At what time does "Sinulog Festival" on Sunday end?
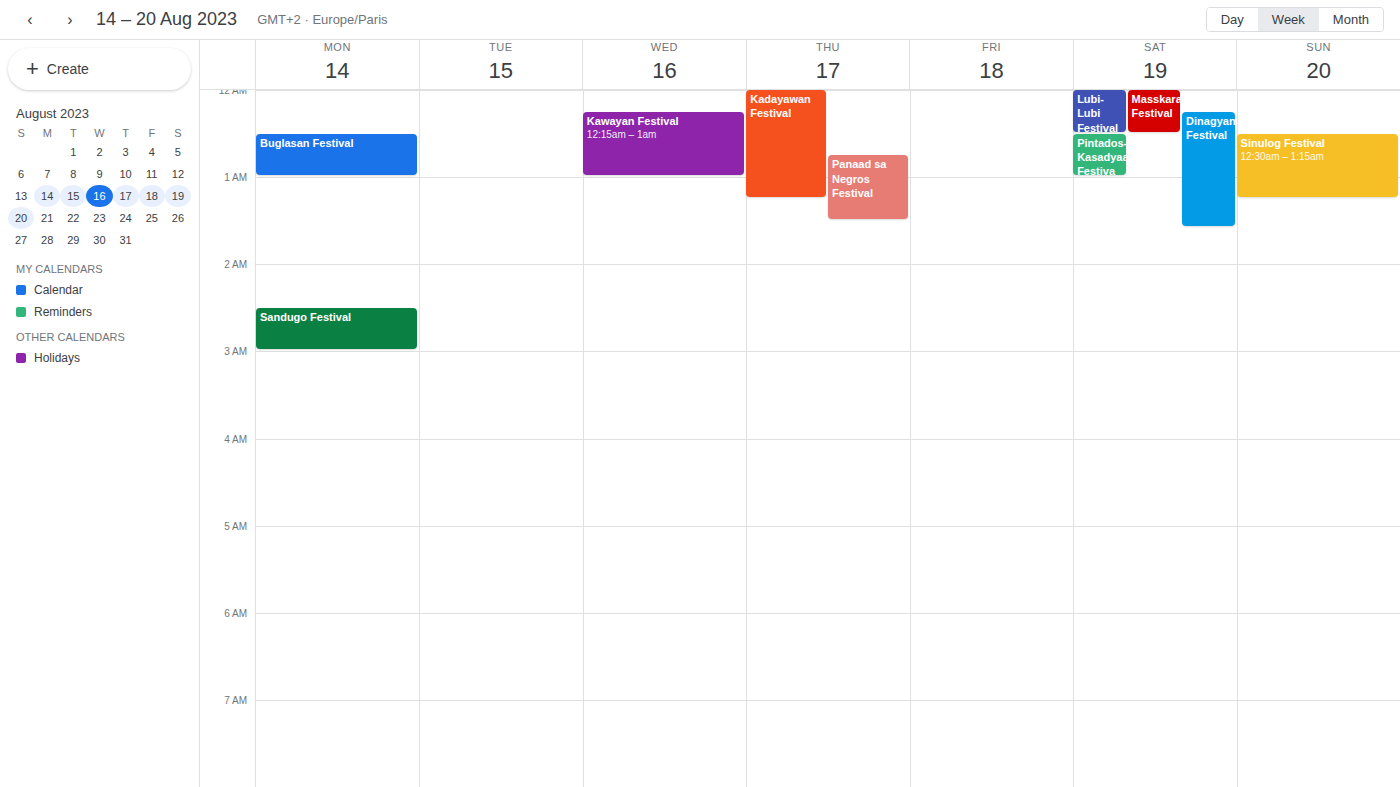
1:15 AM